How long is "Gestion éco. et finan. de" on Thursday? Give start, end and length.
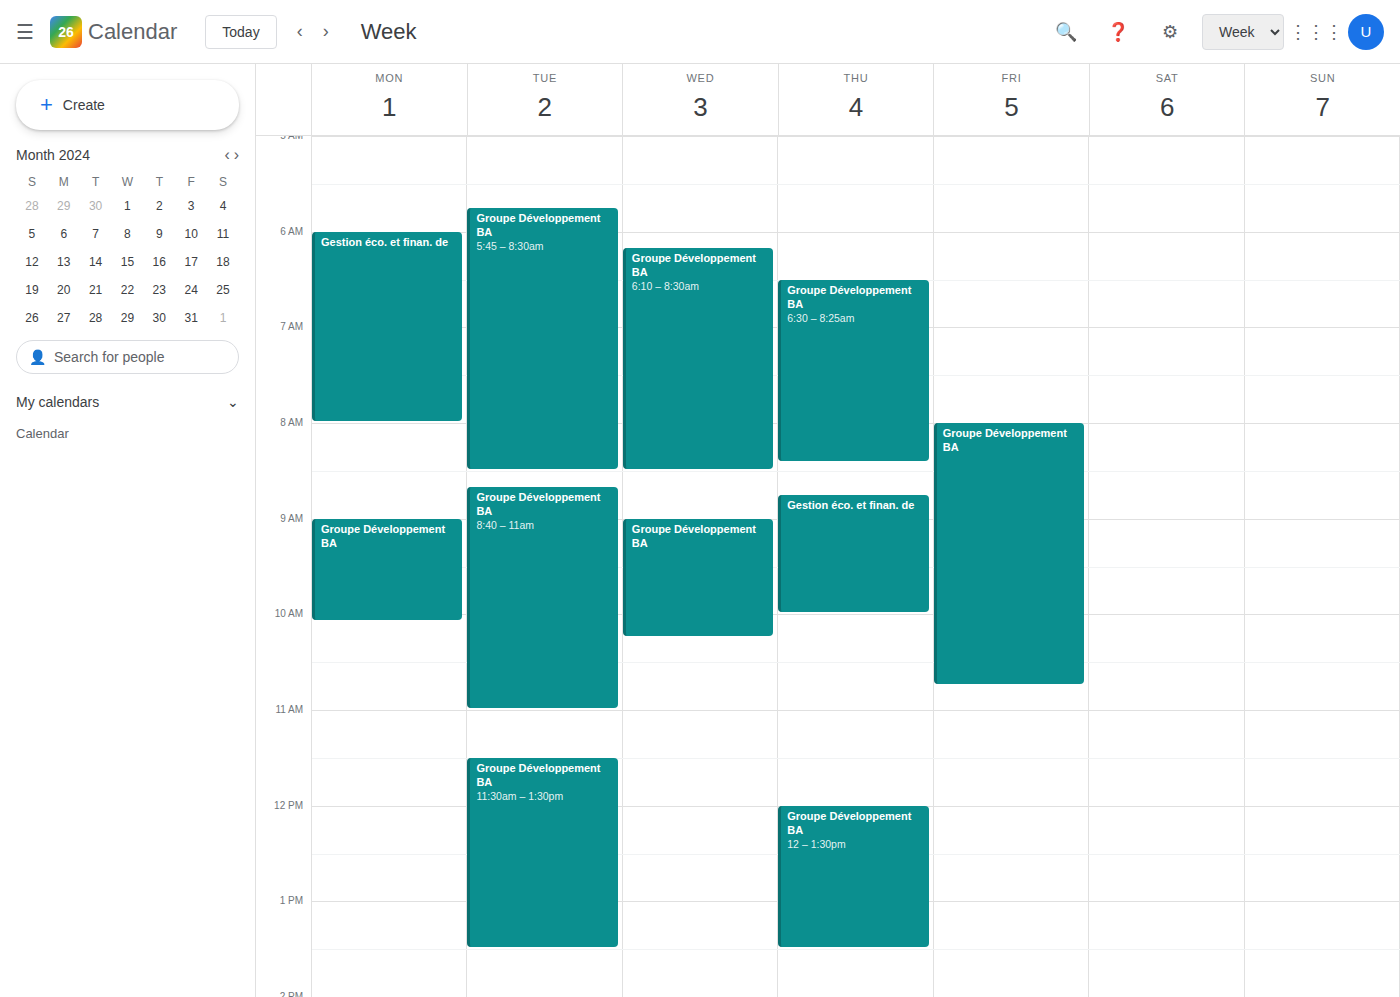
8:45 AM to 10:00 AM, 1 hour 15 minutes